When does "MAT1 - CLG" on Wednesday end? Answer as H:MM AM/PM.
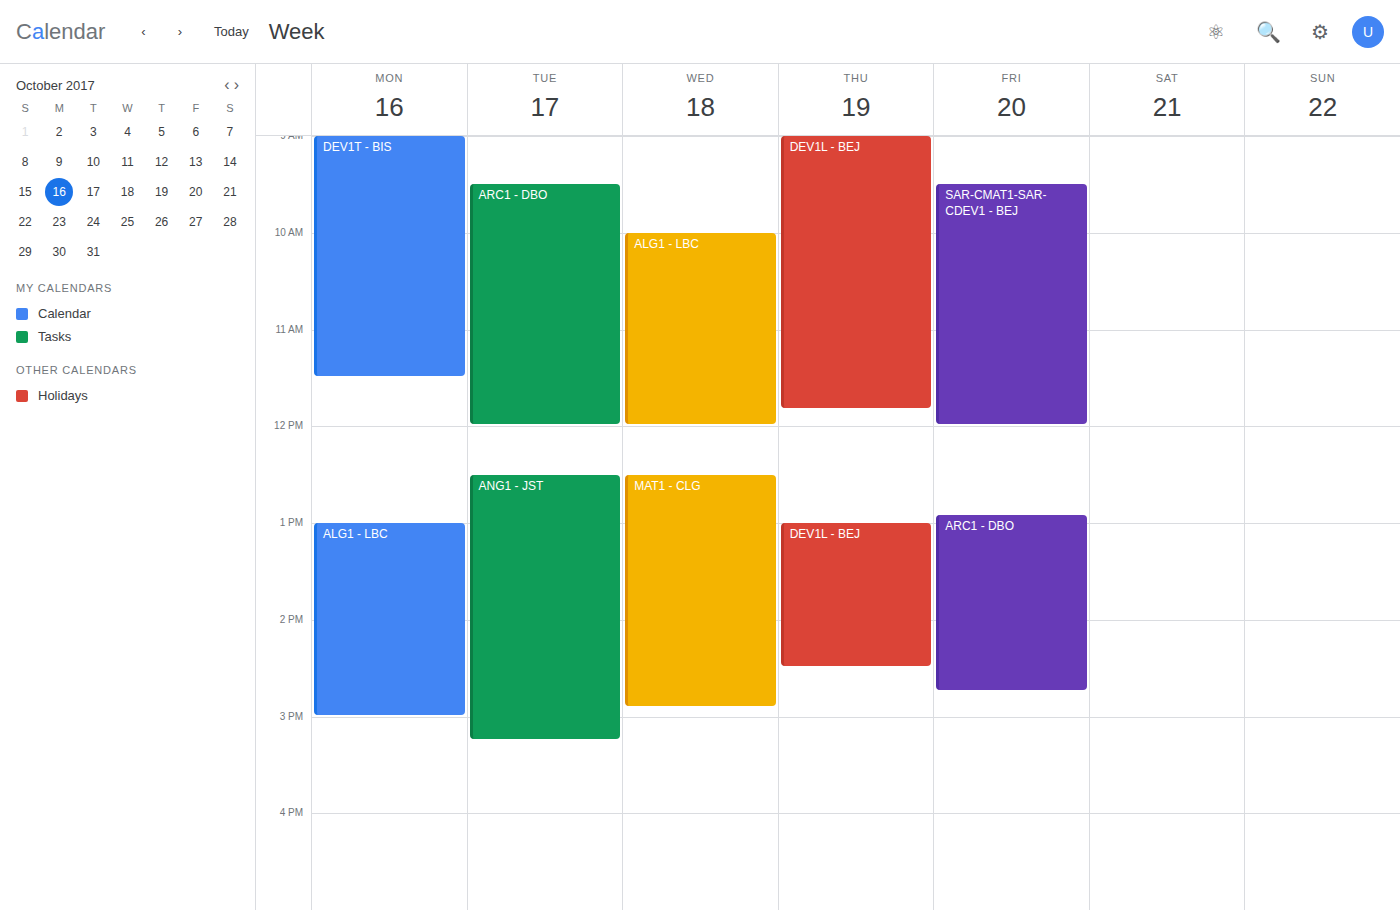
2:55 PM